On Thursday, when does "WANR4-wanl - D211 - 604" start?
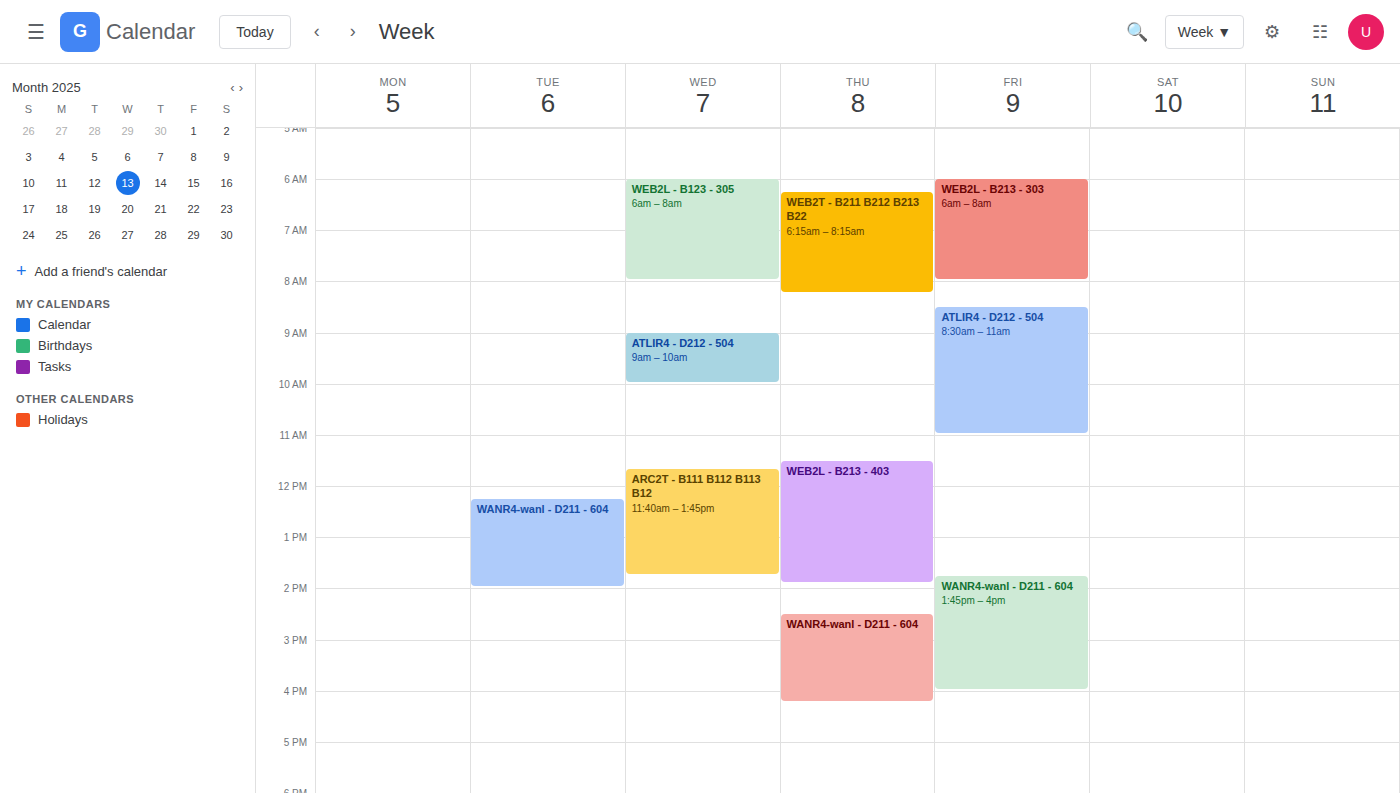
14:30